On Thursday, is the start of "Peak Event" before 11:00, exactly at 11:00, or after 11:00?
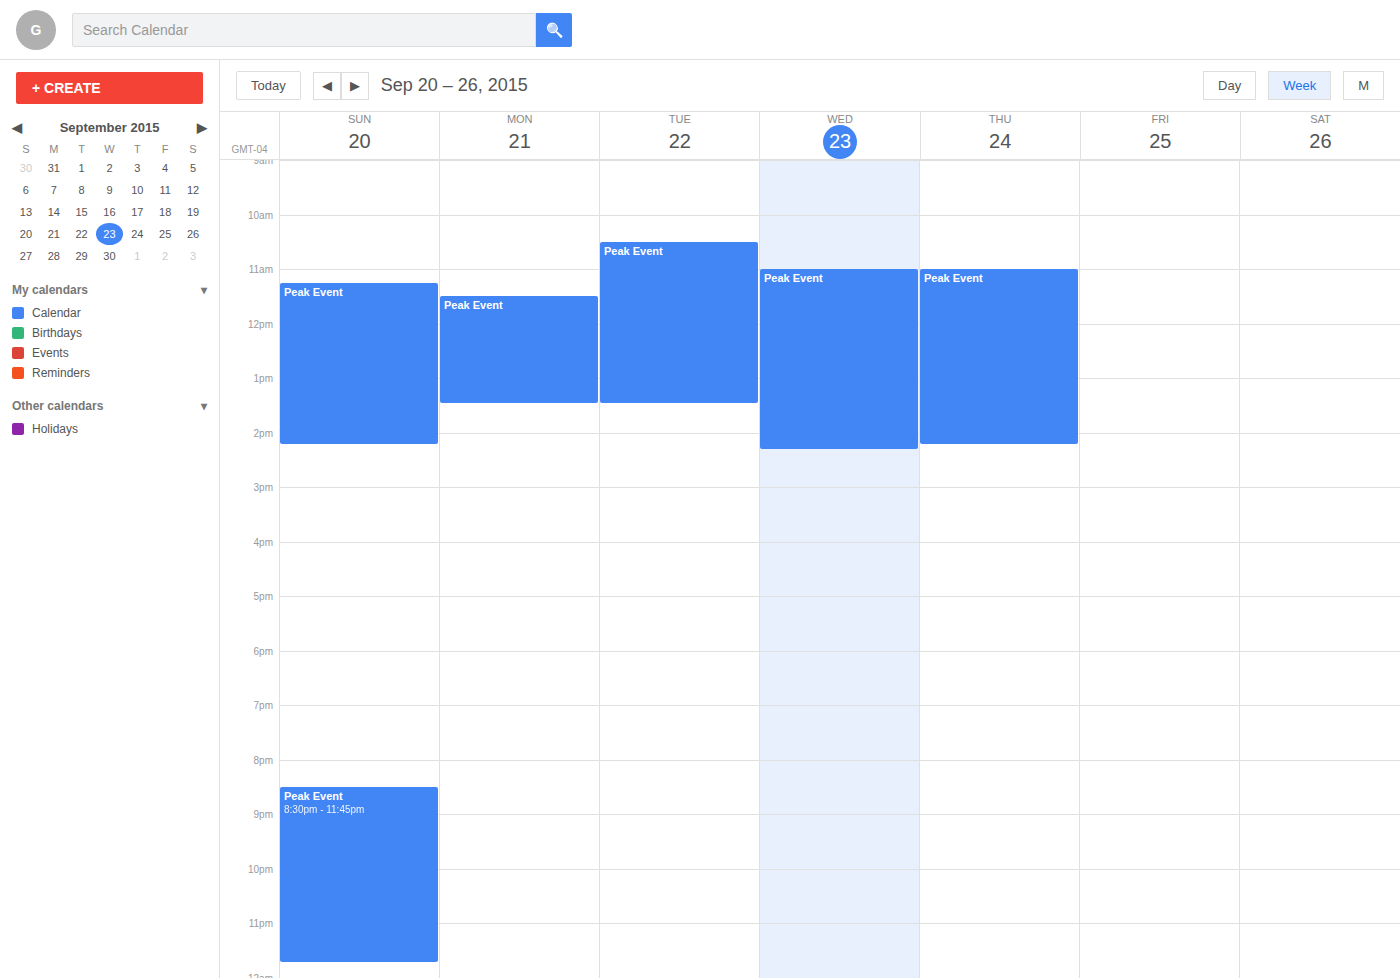
11:00 -- exactly at 11:00, on the 11:00 line.